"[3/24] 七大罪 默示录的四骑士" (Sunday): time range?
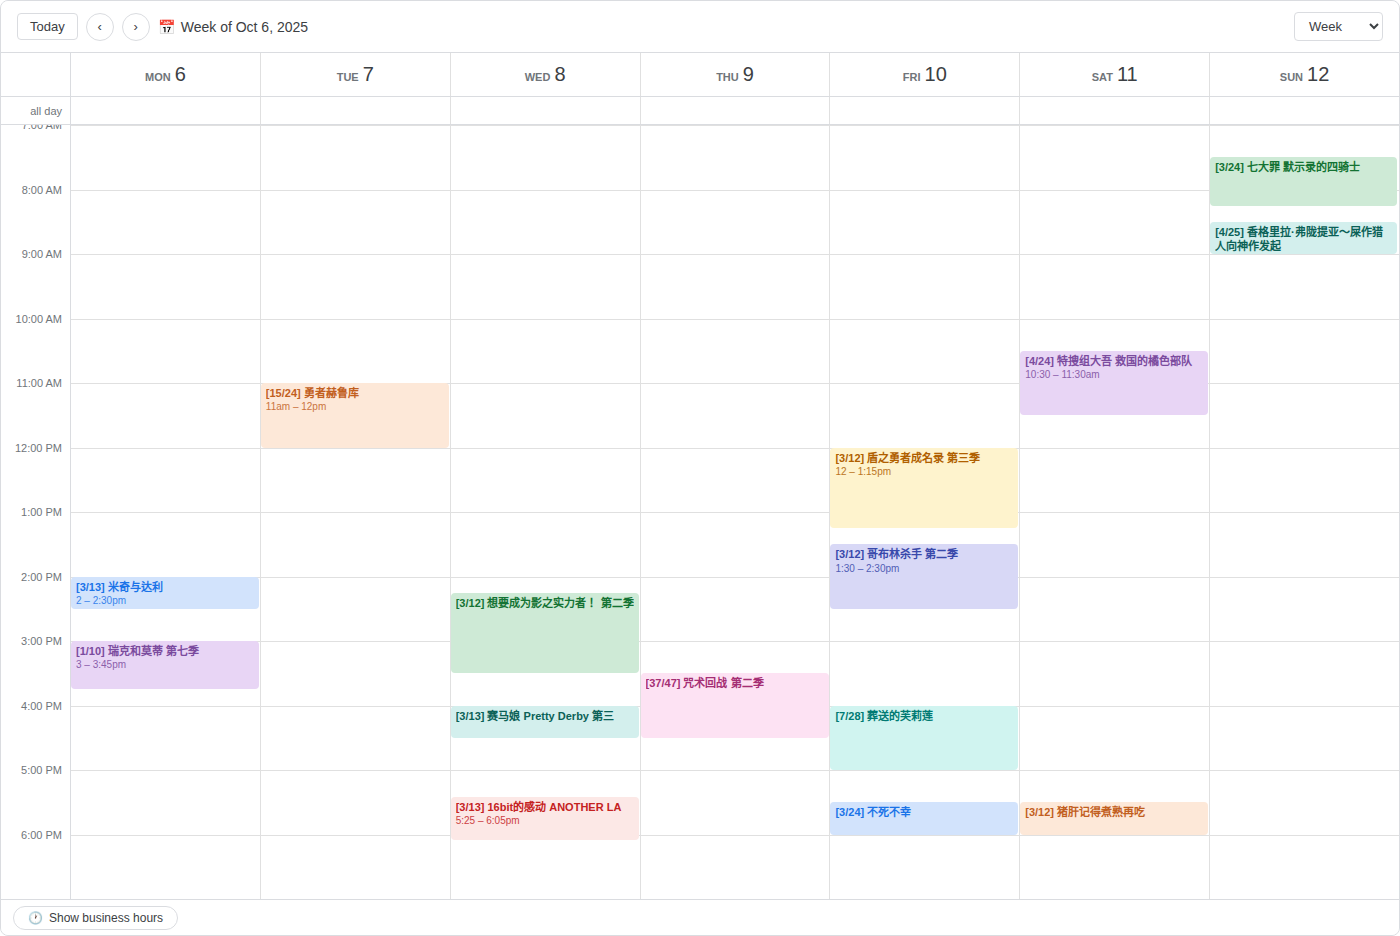
07:30 to 08:15